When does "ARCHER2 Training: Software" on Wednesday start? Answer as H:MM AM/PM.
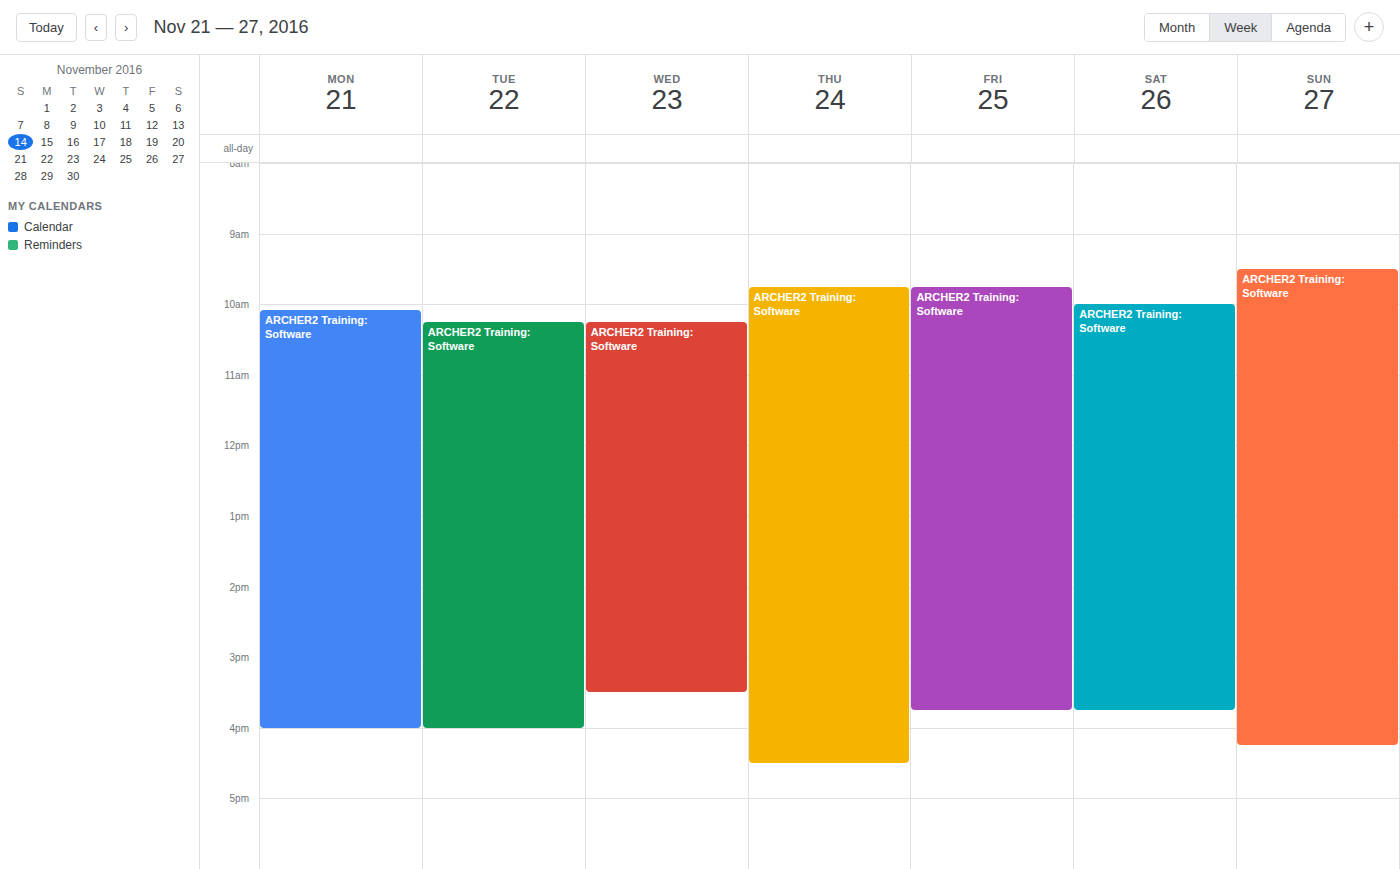
10:15 AM